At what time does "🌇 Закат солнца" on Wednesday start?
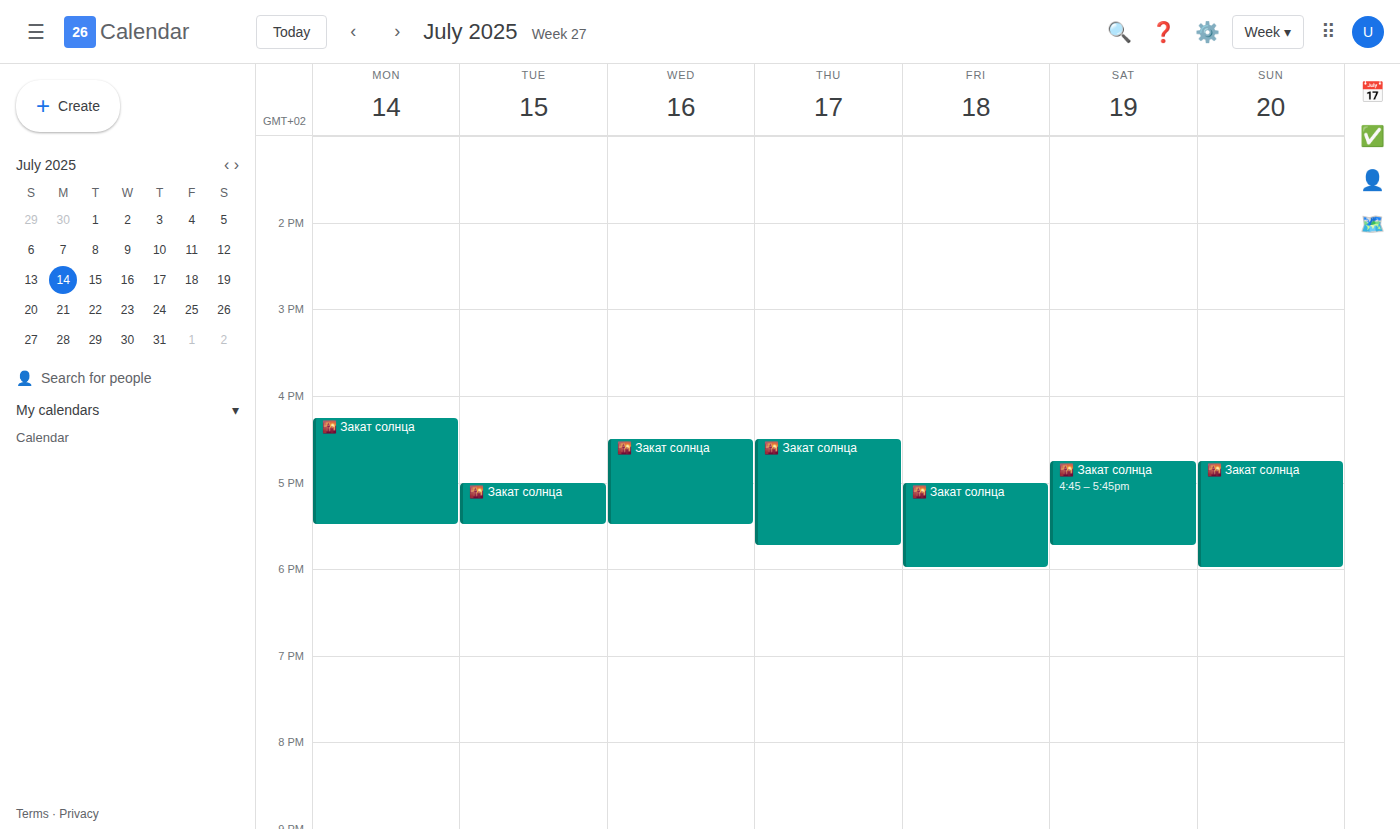
4:30 PM